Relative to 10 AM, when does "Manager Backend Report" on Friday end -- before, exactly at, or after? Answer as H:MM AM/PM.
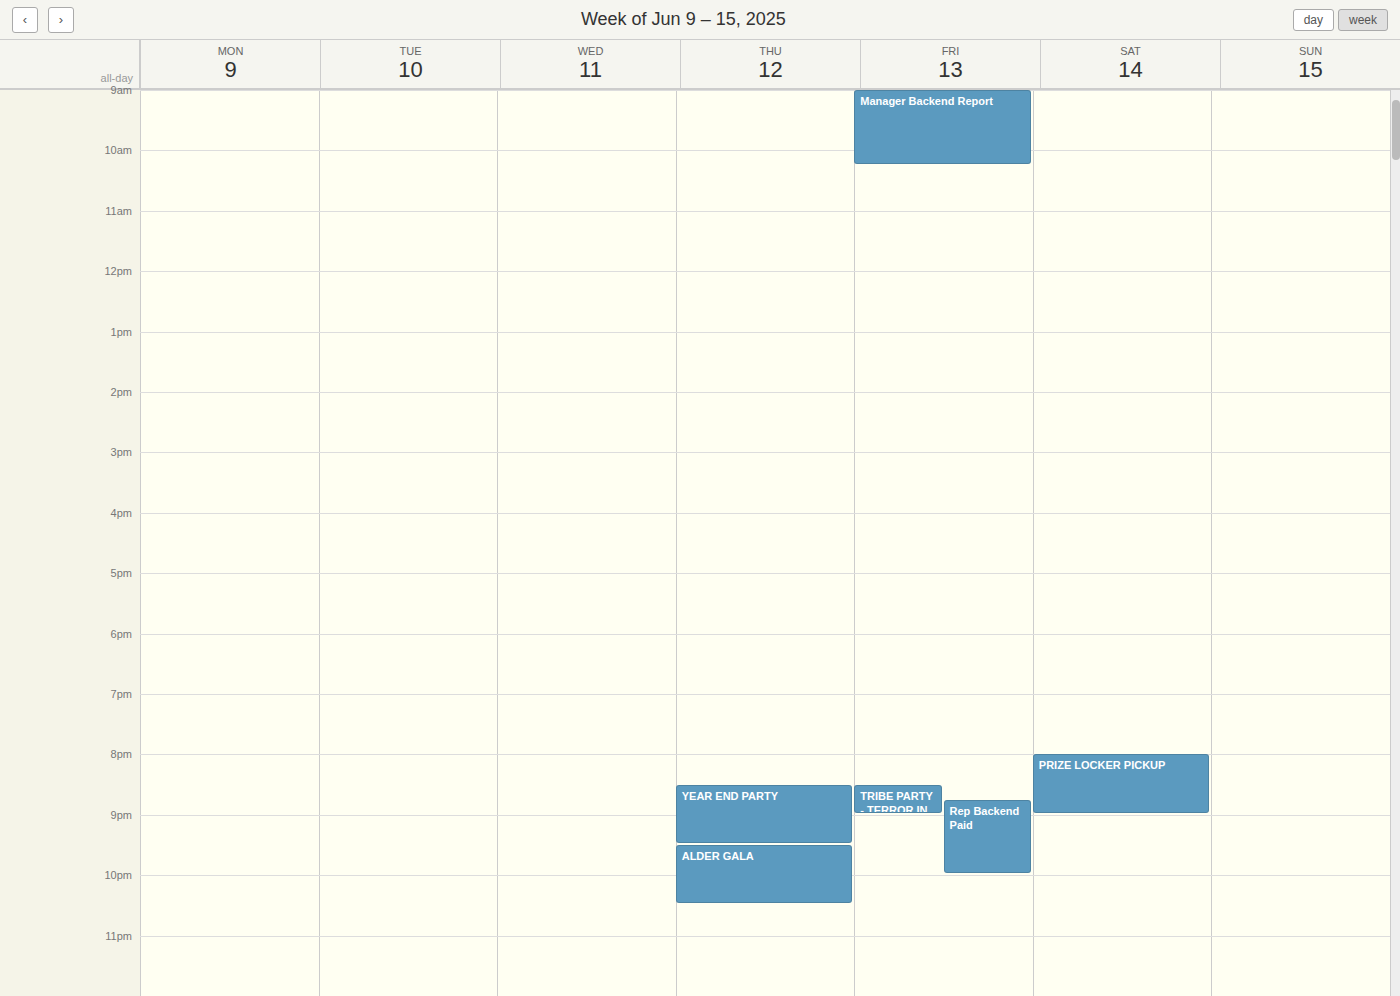
10:15 AM -- after 10 AM, 15 minutes below the 10 AM line.